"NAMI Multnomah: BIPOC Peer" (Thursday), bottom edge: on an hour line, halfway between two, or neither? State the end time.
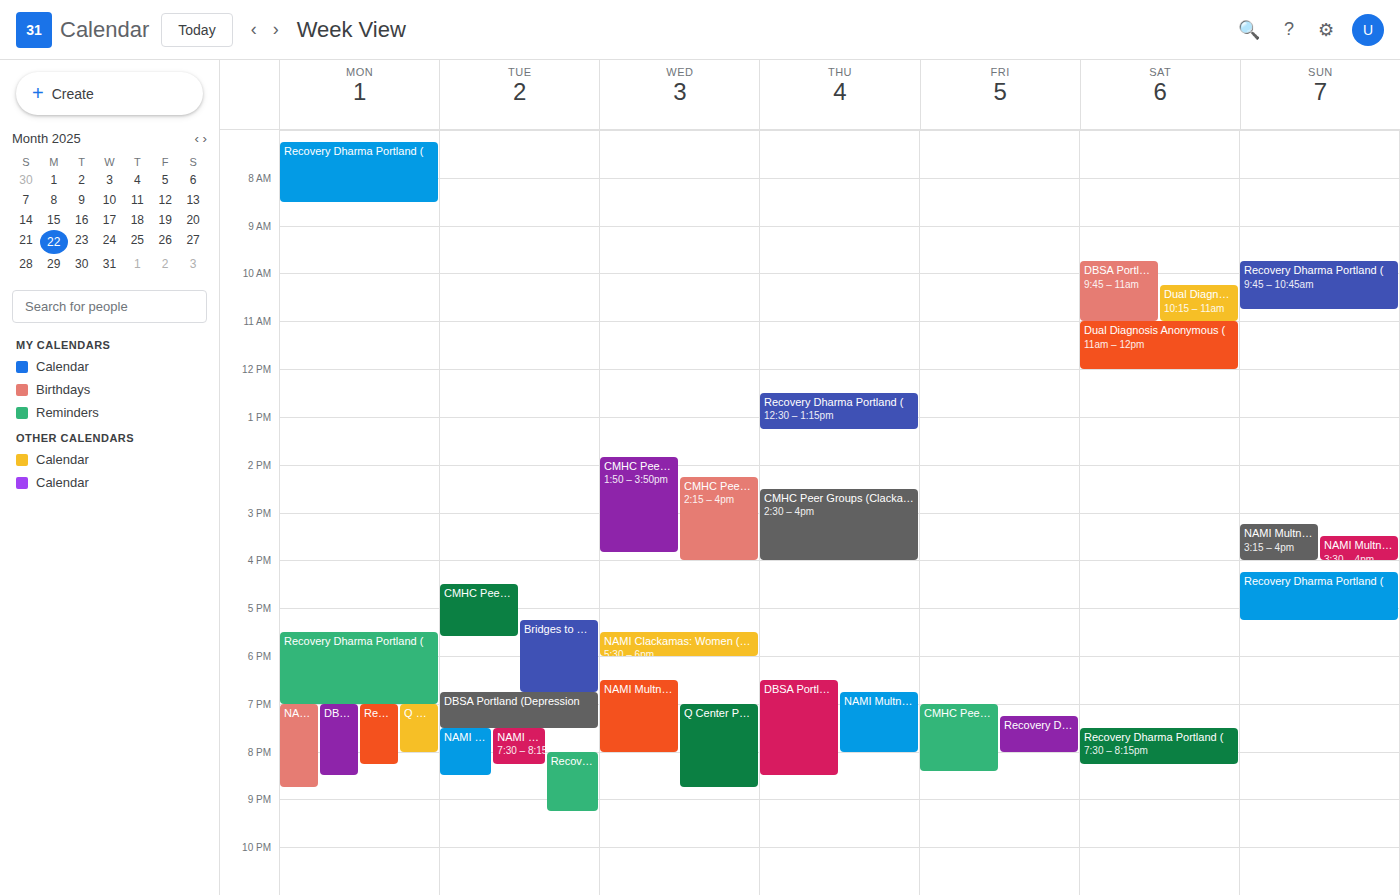
20:00 -- exactly on the 20:00 line.